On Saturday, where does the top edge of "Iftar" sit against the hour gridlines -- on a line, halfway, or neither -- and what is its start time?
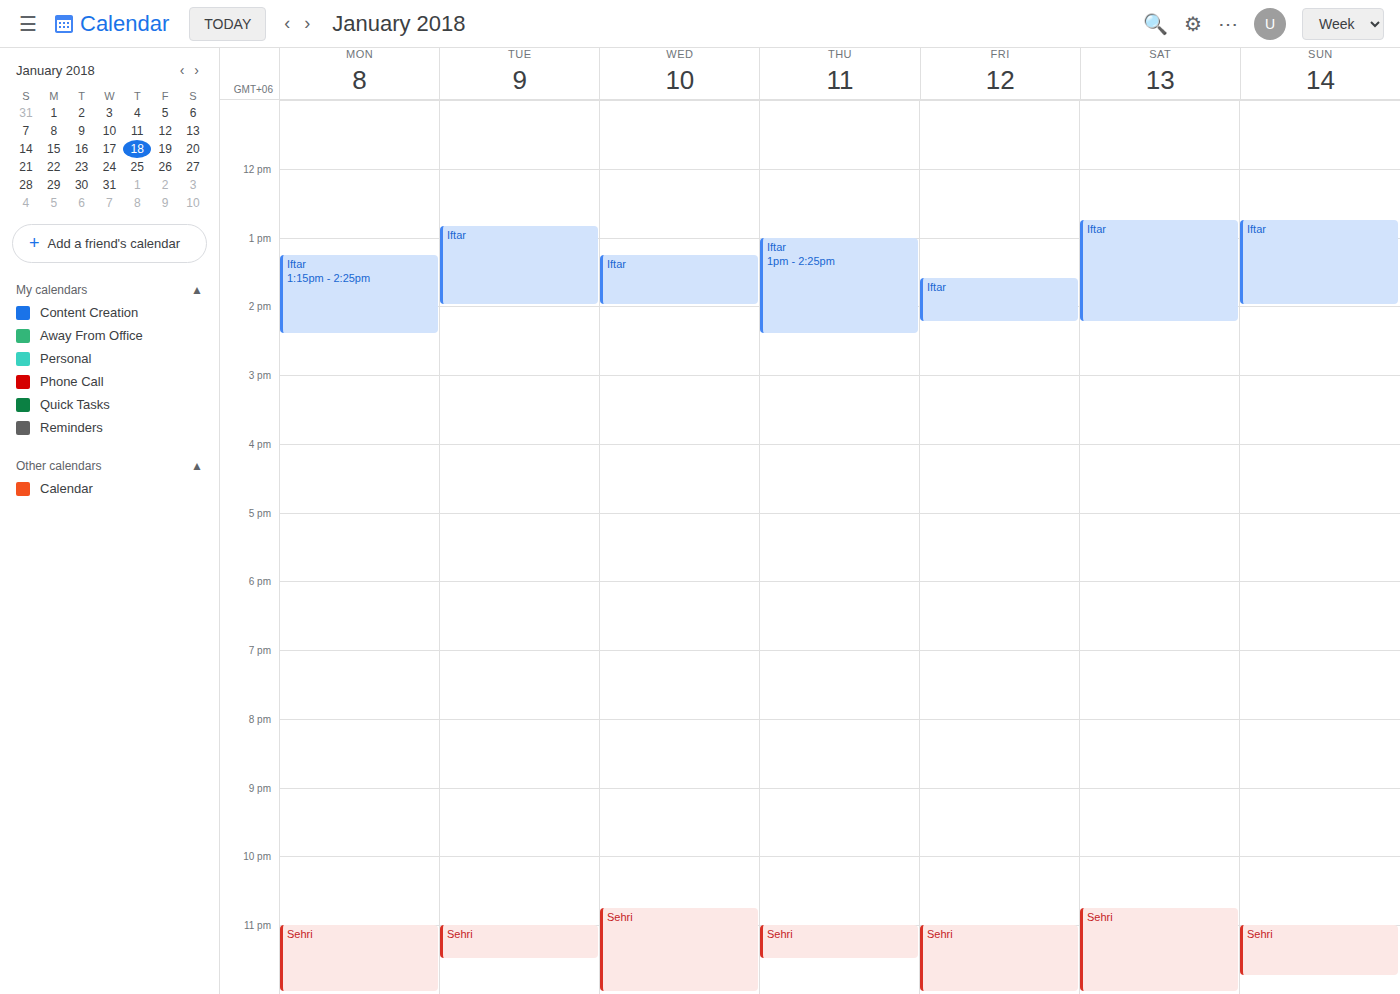
12:45 -- neither: three quarters of the way from the 12:00 line to the 13:00 line.